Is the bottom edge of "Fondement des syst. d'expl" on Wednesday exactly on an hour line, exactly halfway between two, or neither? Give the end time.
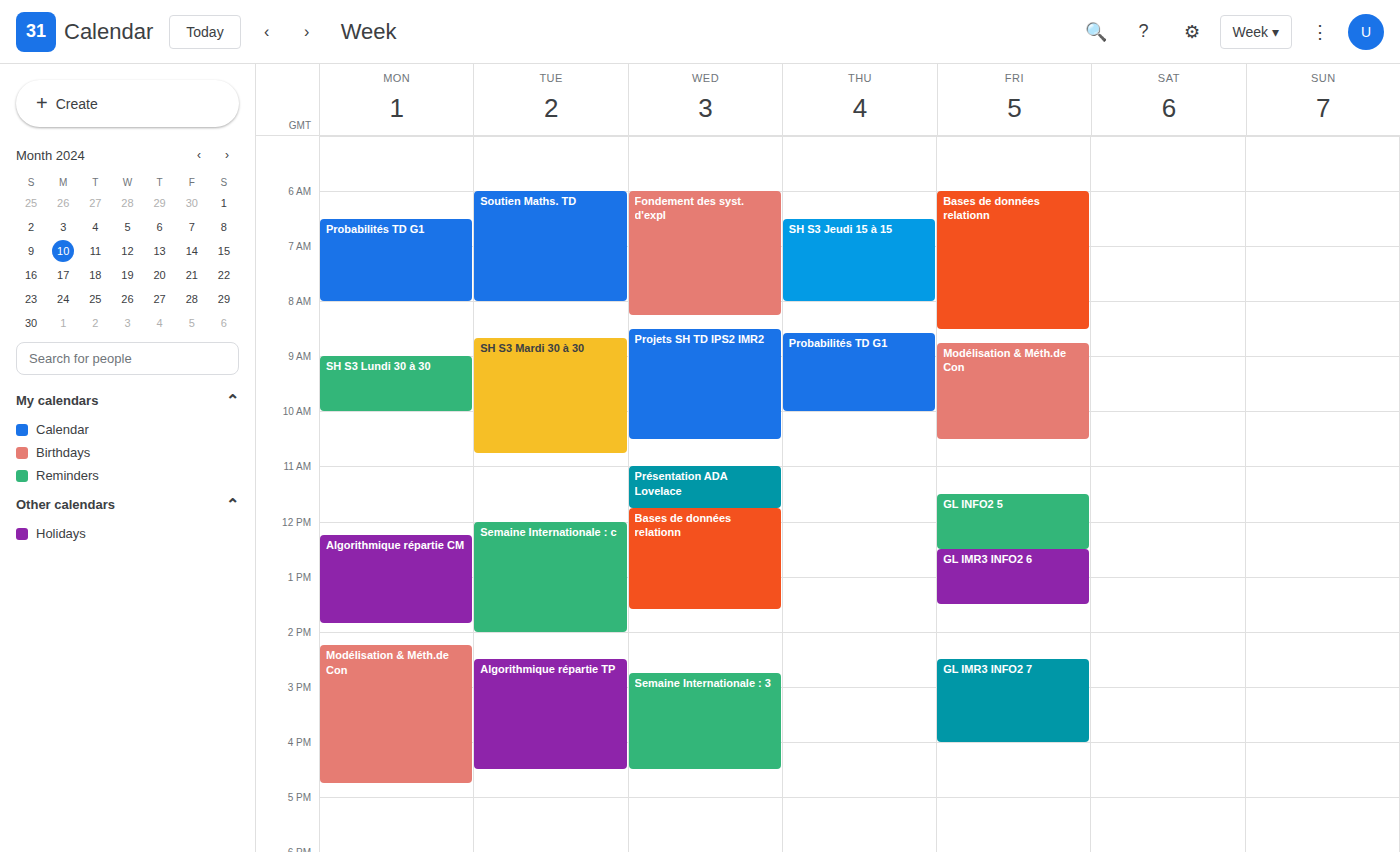
8:15 AM -- neither: a quarter of the way from the 8 AM line to the 9 AM line.